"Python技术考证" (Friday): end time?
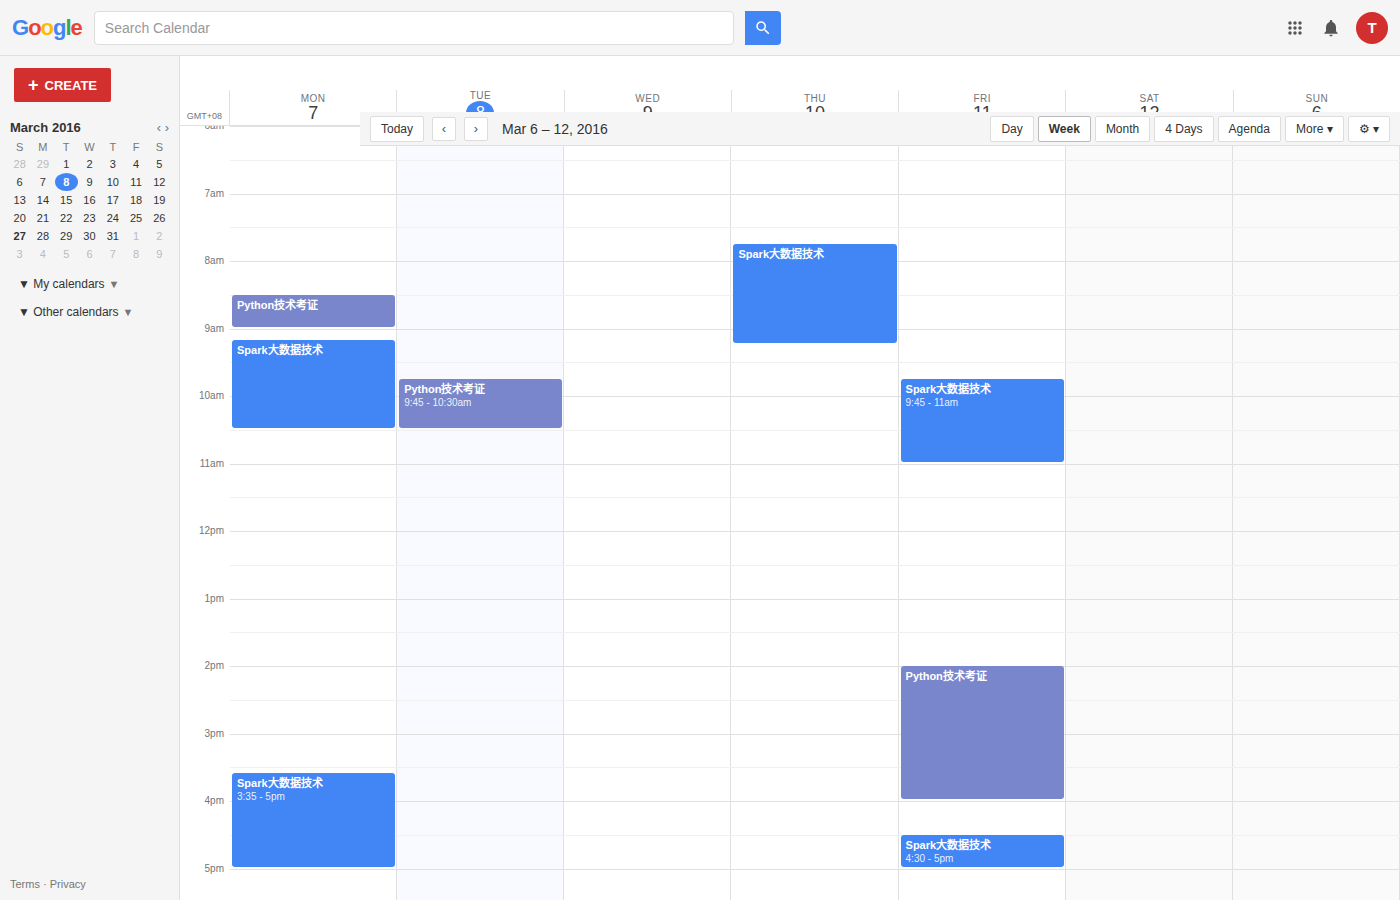
4:00 PM